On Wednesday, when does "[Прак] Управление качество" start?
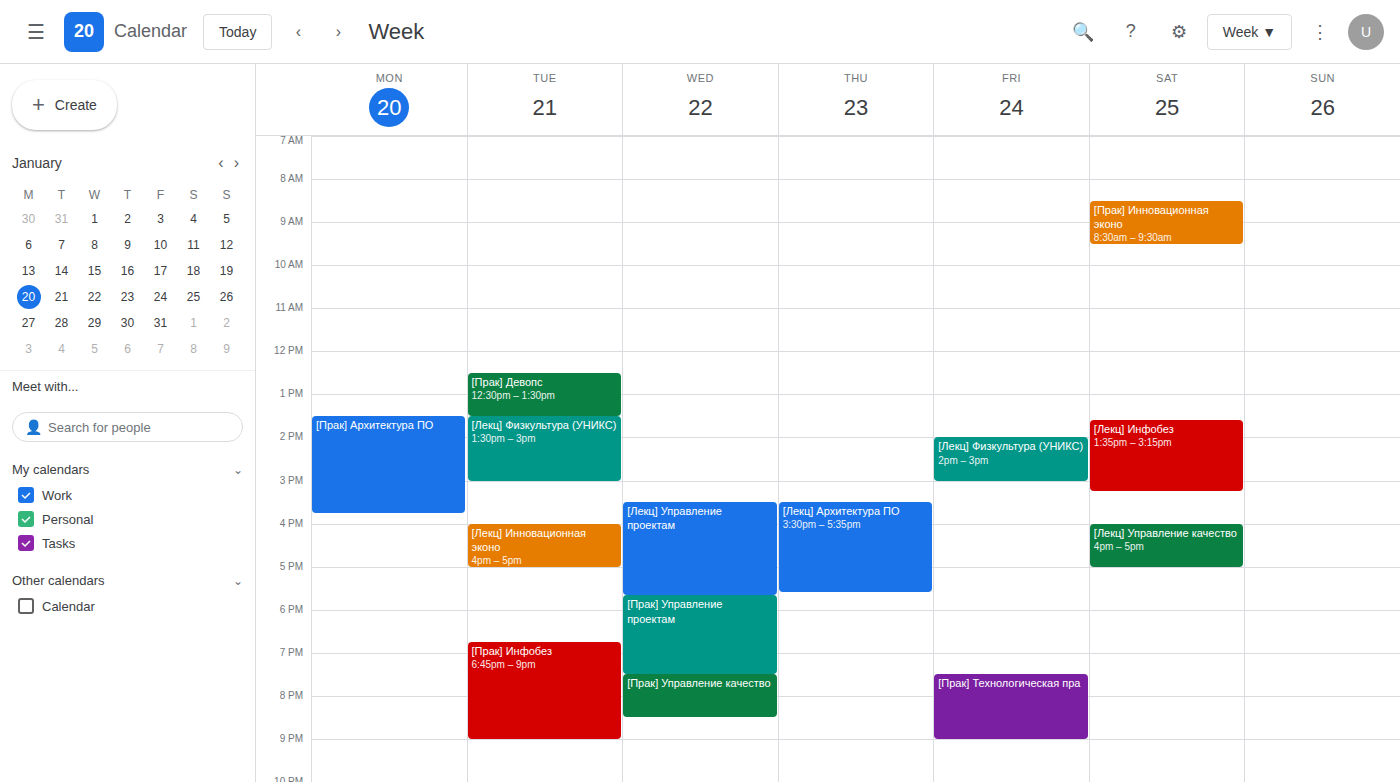
7:30 PM